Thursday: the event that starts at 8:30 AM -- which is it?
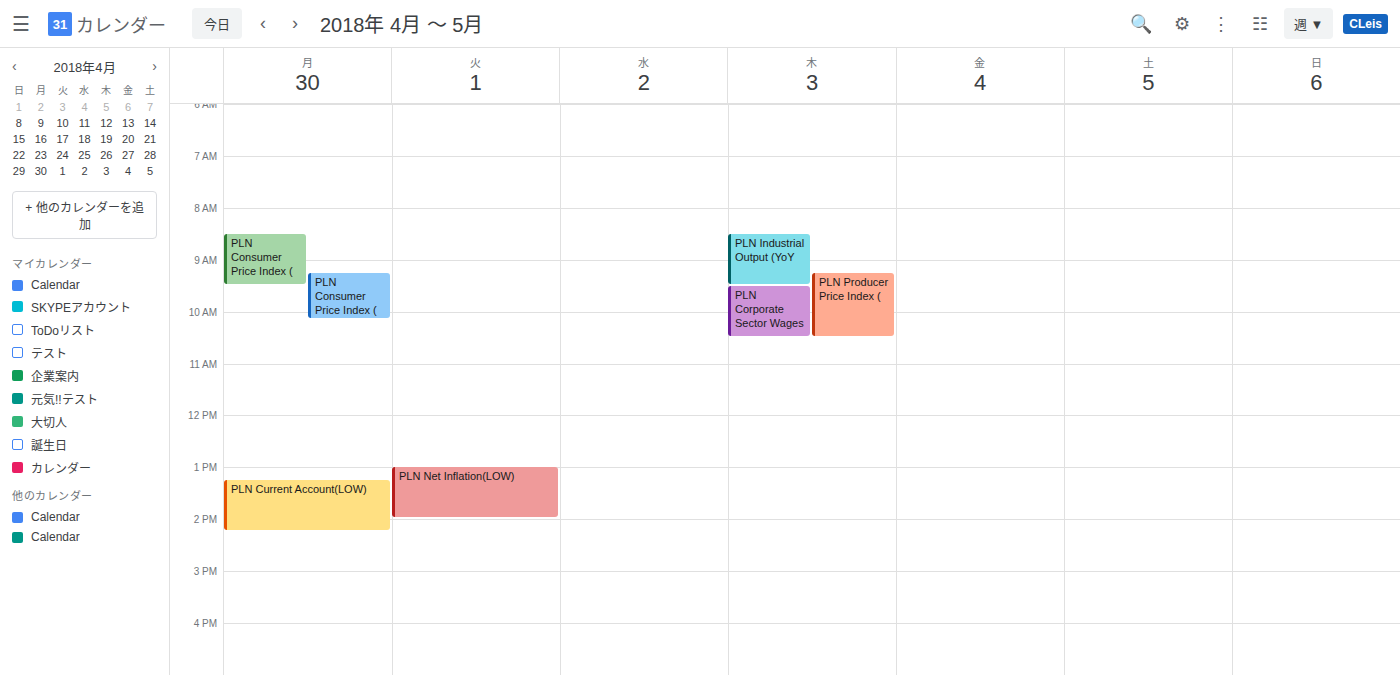
"PLN Industrial Output (YoY"